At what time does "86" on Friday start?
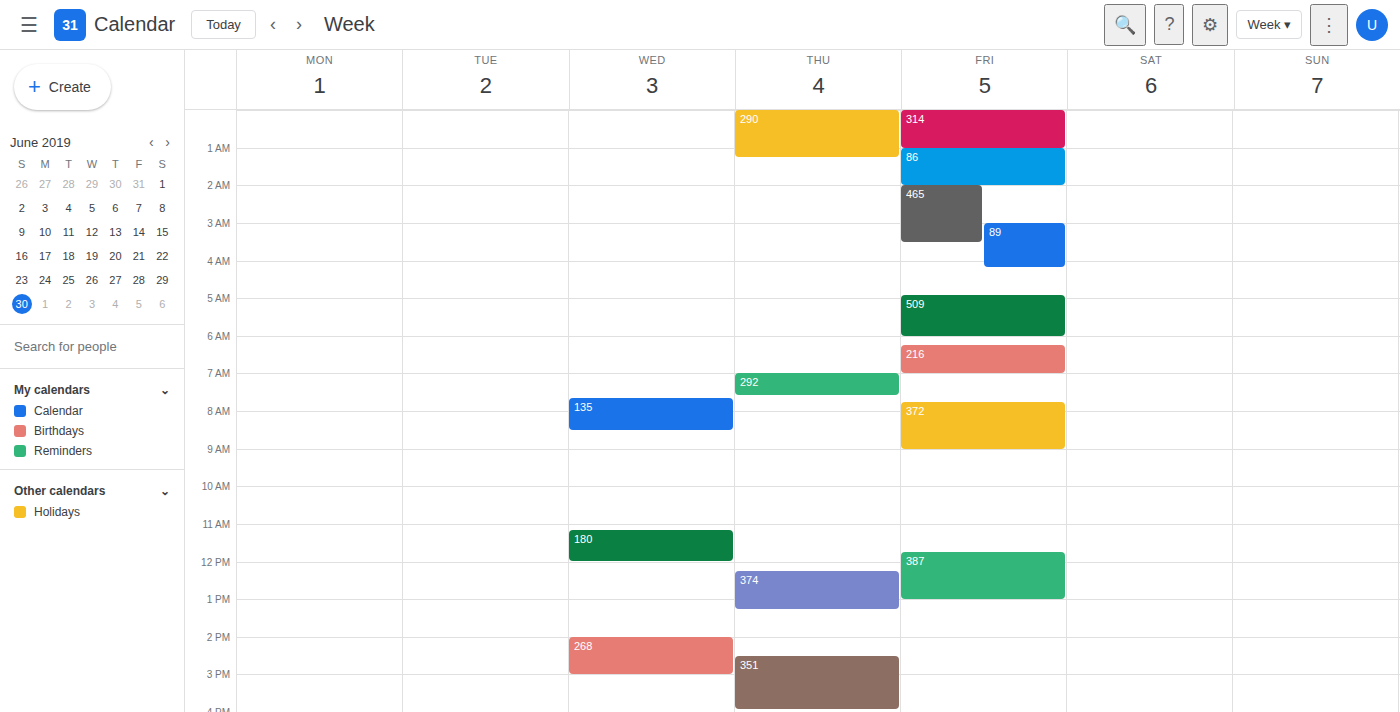
1:00 AM